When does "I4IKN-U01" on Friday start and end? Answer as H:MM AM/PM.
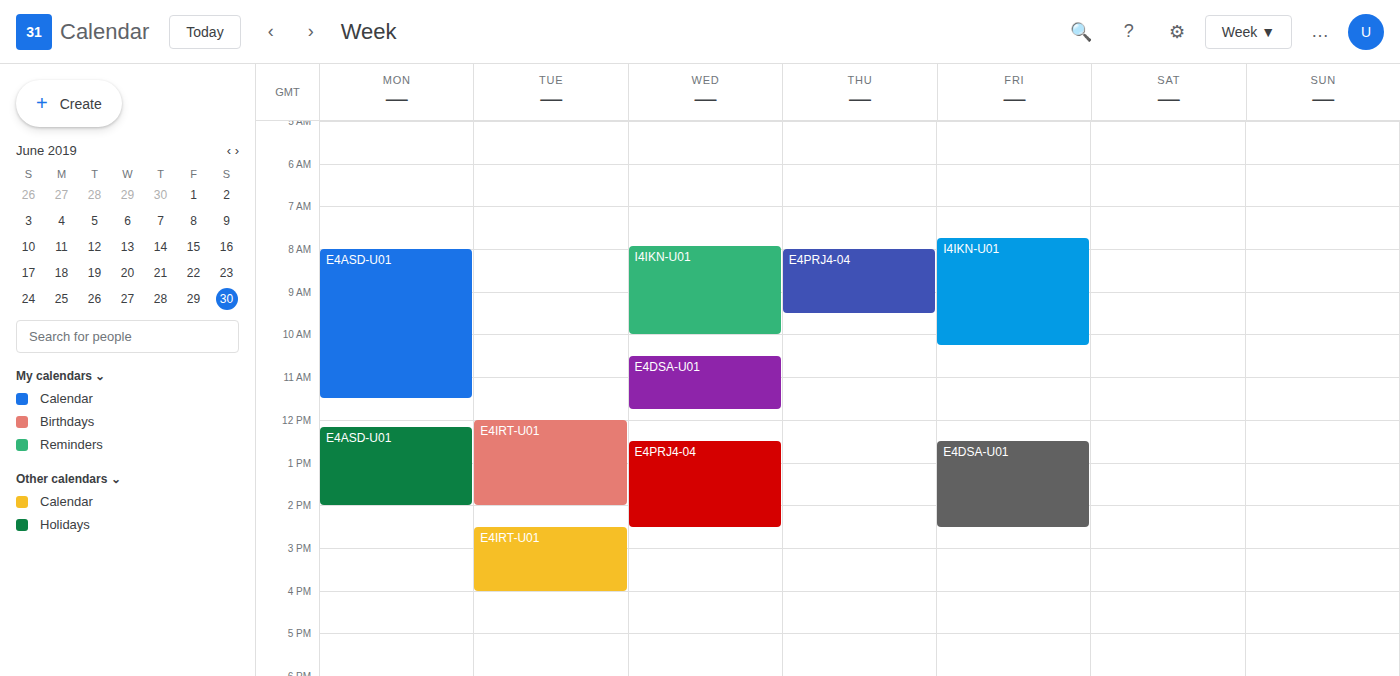
7:45 AM to 10:15 AM